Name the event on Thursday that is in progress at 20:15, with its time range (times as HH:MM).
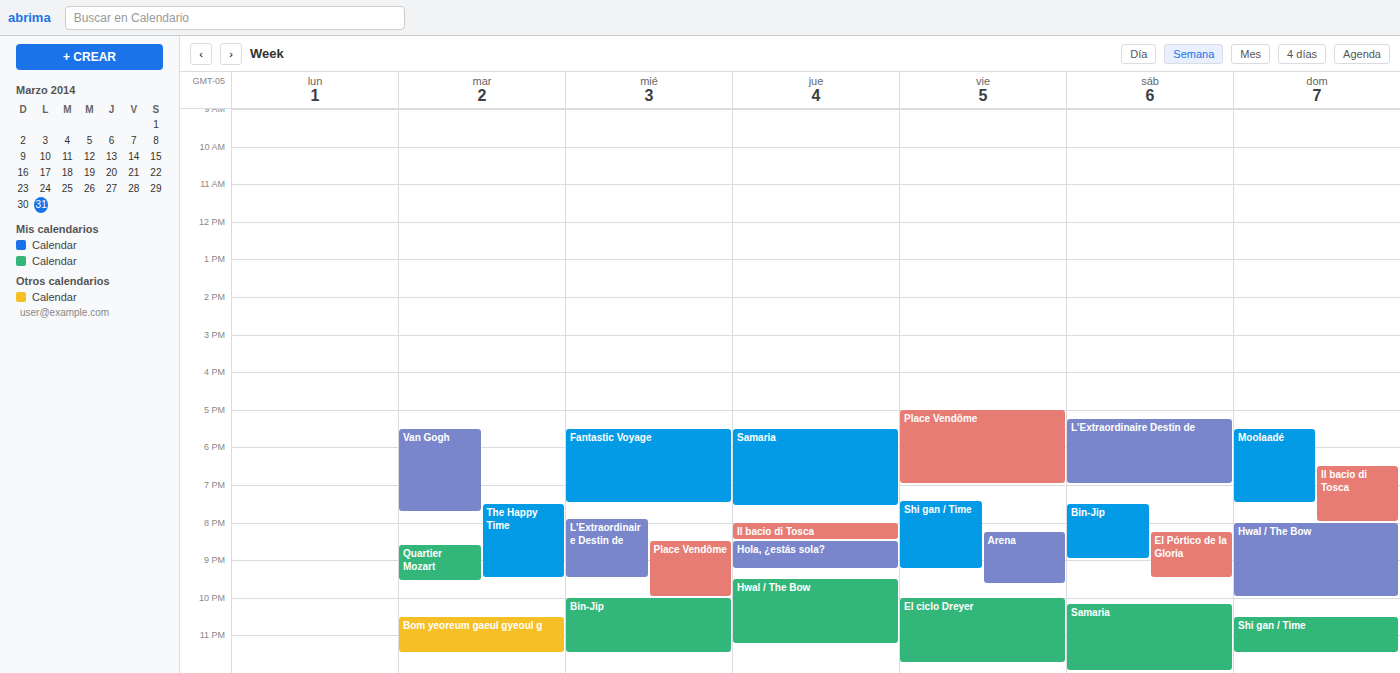
"Il bacio di Tosca", 20:00 to 20:30